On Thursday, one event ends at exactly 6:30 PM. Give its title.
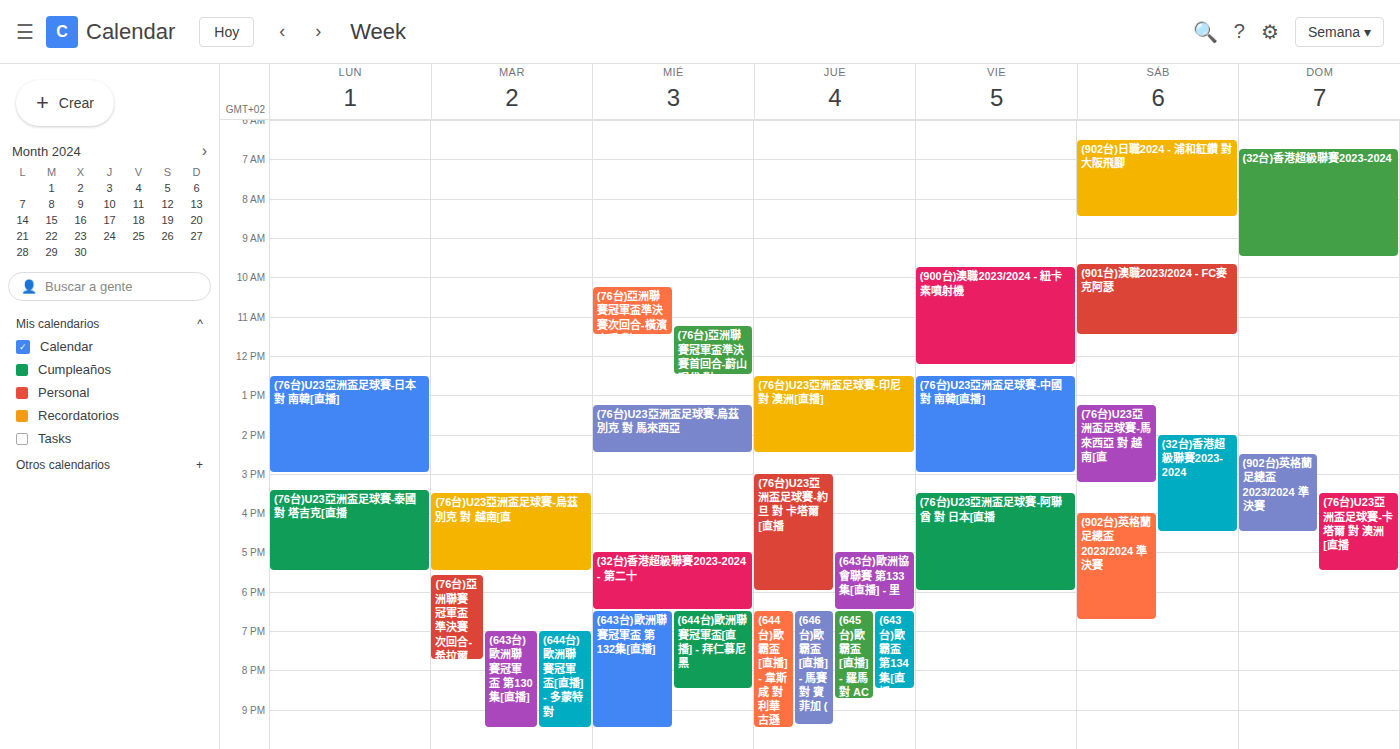
"(643台)歐洲協會聯賽 第133集[直播] - 里"